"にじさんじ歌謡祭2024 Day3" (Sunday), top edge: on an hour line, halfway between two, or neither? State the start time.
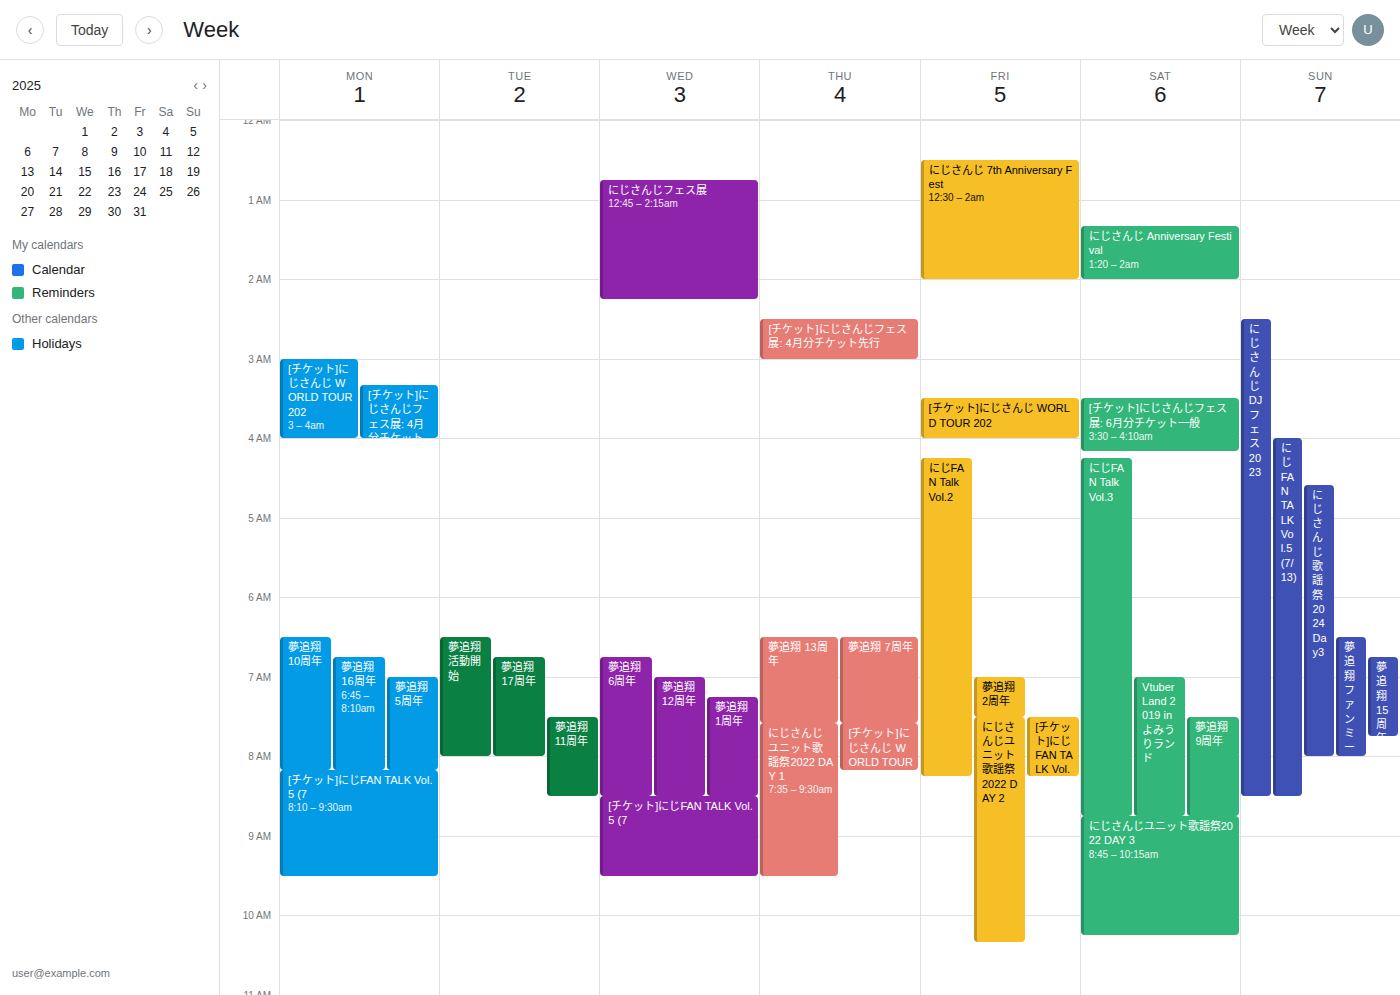
4:35 AM -- neither: 35 minutes below the 4 AM line and 25 minutes above the 5 AM line.